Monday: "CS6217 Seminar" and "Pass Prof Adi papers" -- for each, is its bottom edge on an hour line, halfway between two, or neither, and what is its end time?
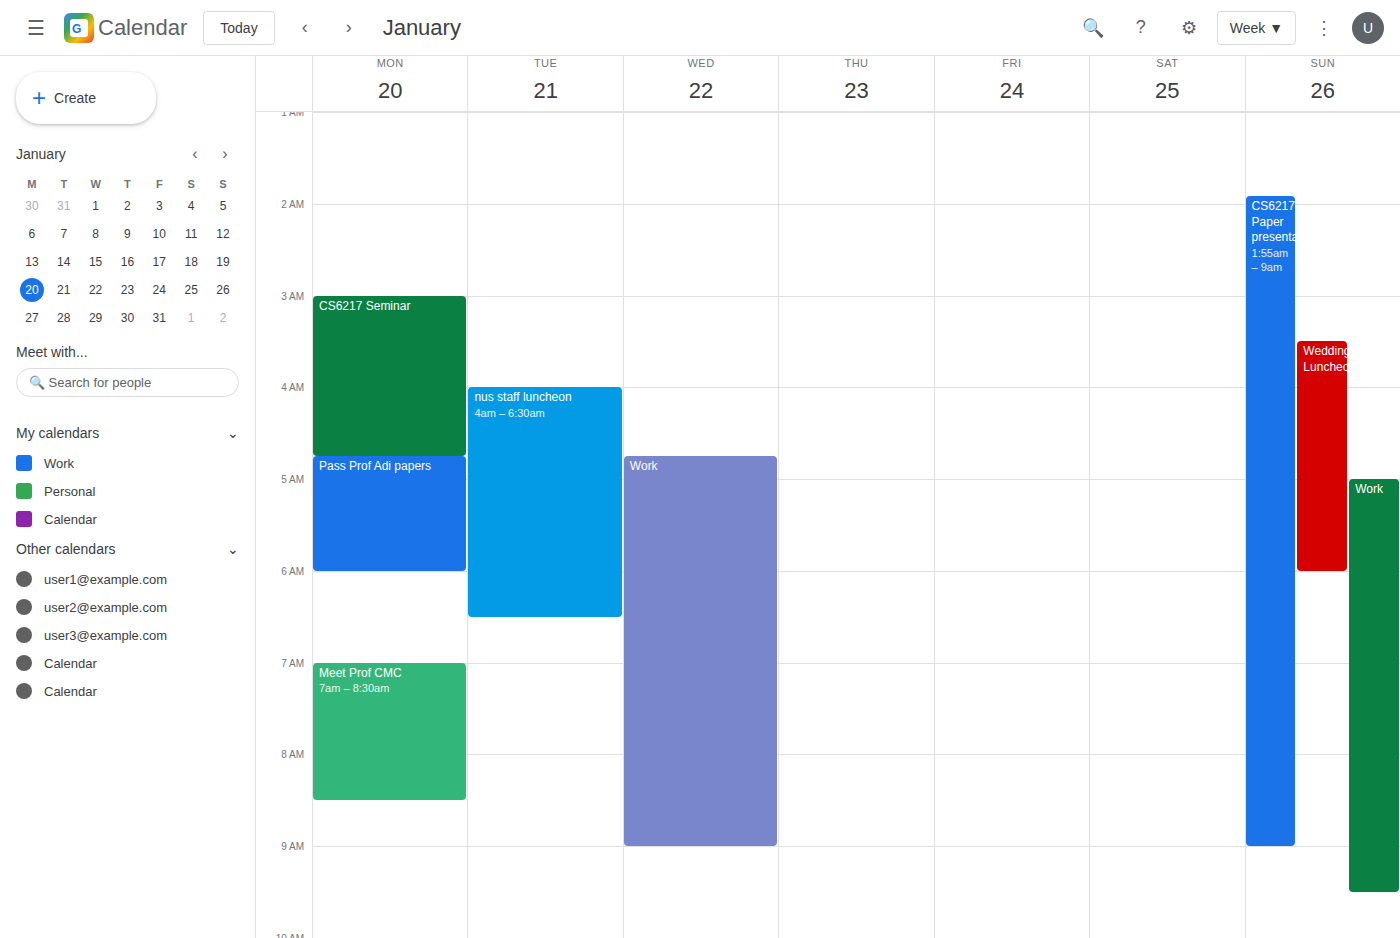
"CS6217 Seminar": 4:45 AM, neither: three quarters of the way from the 4 AM line to the 5 AM line. "Pass Prof Adi papers": 6:00 AM, exactly on the 6 AM line.